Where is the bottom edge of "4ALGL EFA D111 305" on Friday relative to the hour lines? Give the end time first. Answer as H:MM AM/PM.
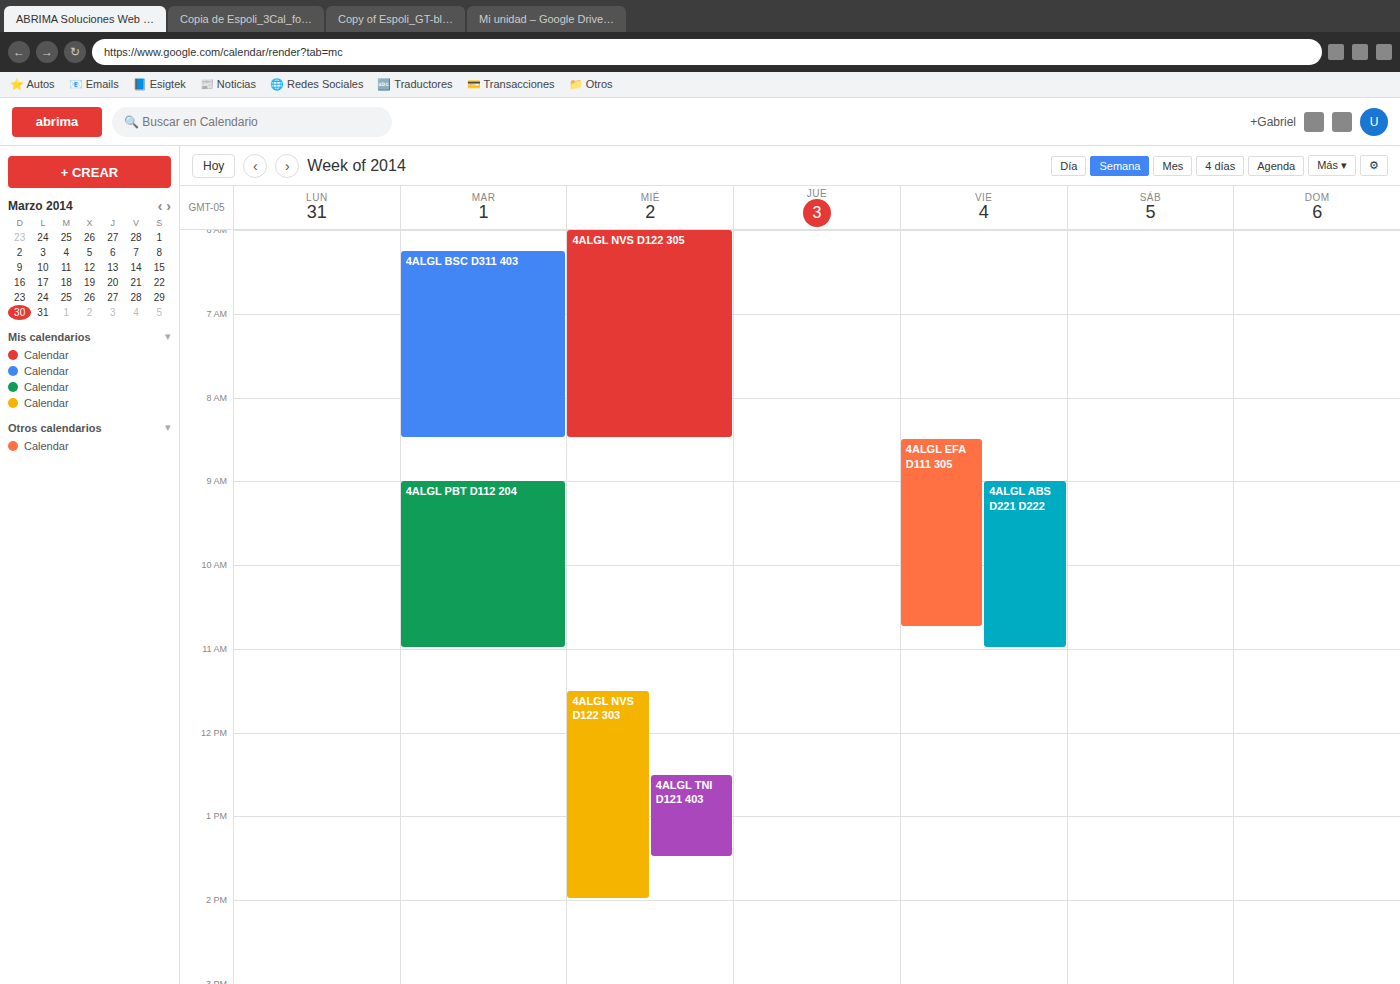
10:45 AM -- neither: three quarters of the way from the 10 AM line to the 11 AM line.